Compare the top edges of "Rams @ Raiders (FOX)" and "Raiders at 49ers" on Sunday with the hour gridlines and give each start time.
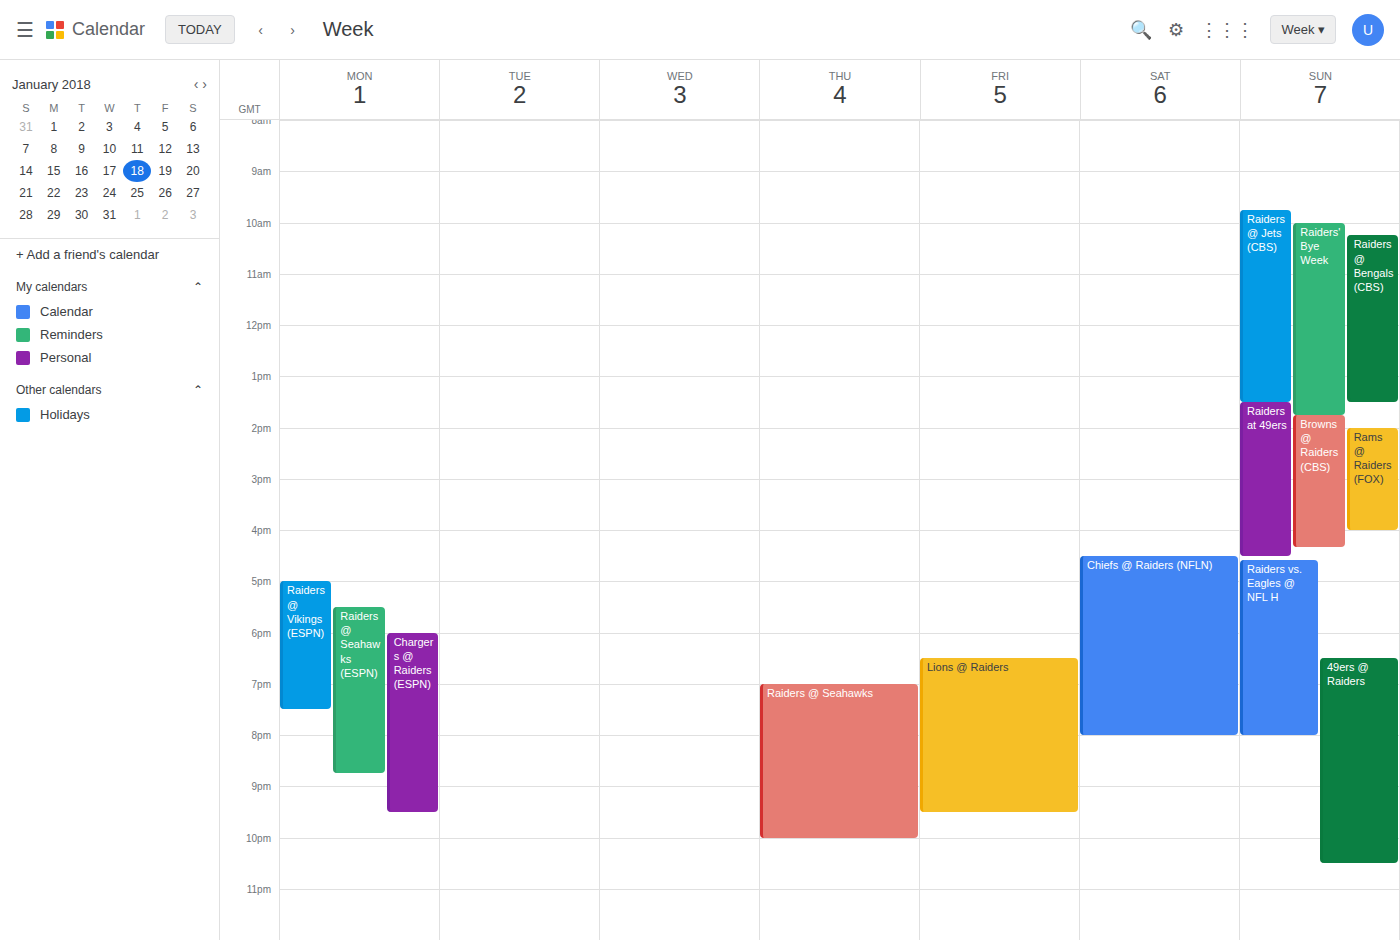
"Rams @ Raiders (FOX)": 2:00 PM, exactly on the 2 PM line. "Raiders at 49ers": 1:30 PM, halfway between the 1 PM and 2 PM lines.